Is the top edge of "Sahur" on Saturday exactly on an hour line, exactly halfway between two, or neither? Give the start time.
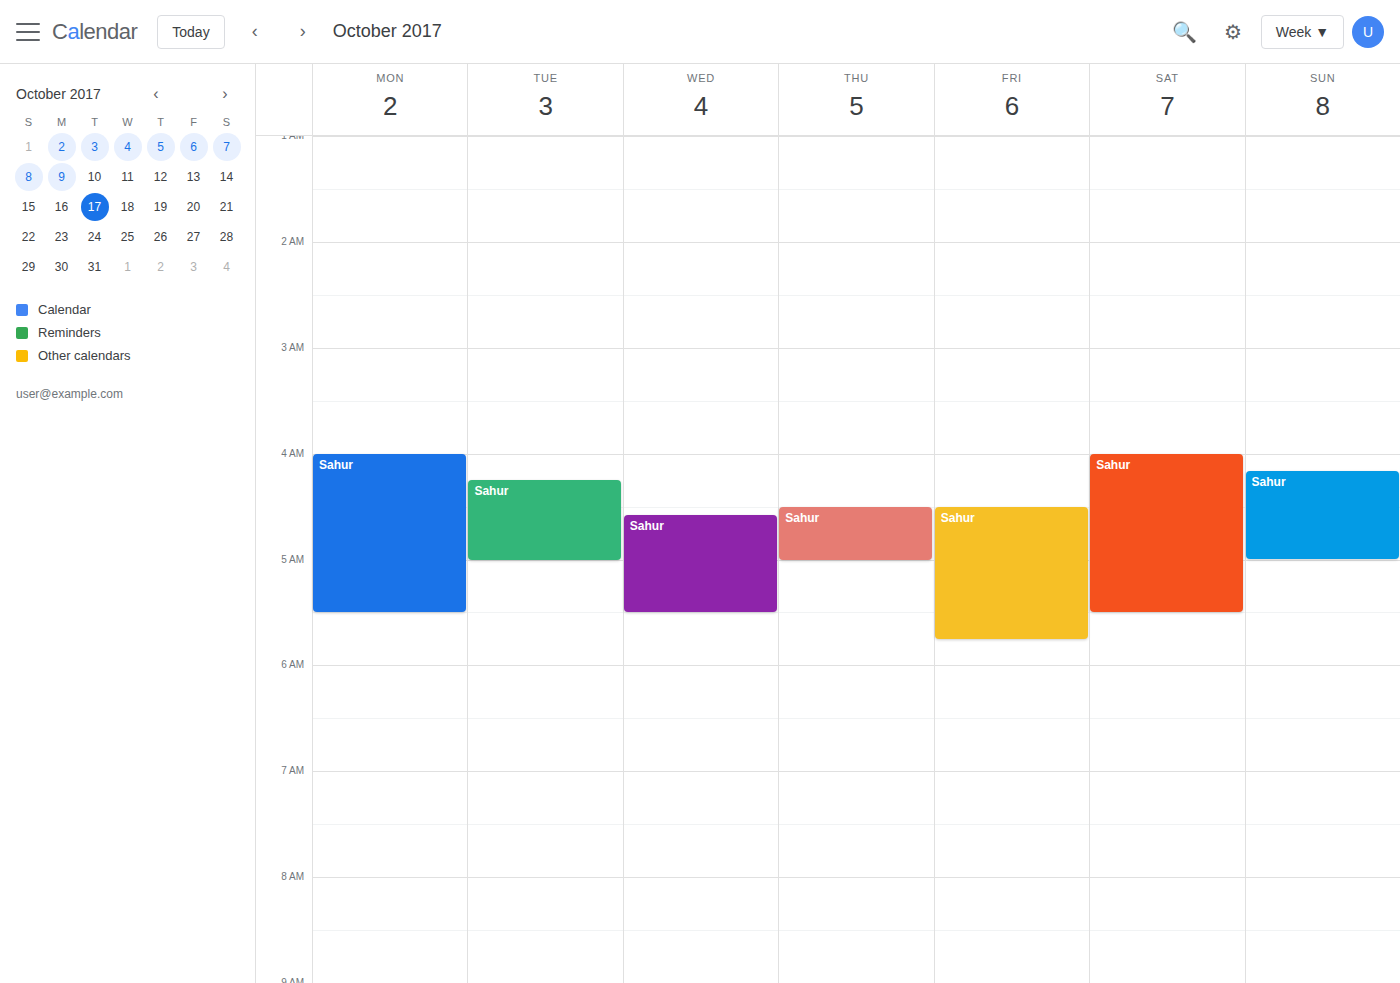
04:00 -- exactly on the 04:00 line.